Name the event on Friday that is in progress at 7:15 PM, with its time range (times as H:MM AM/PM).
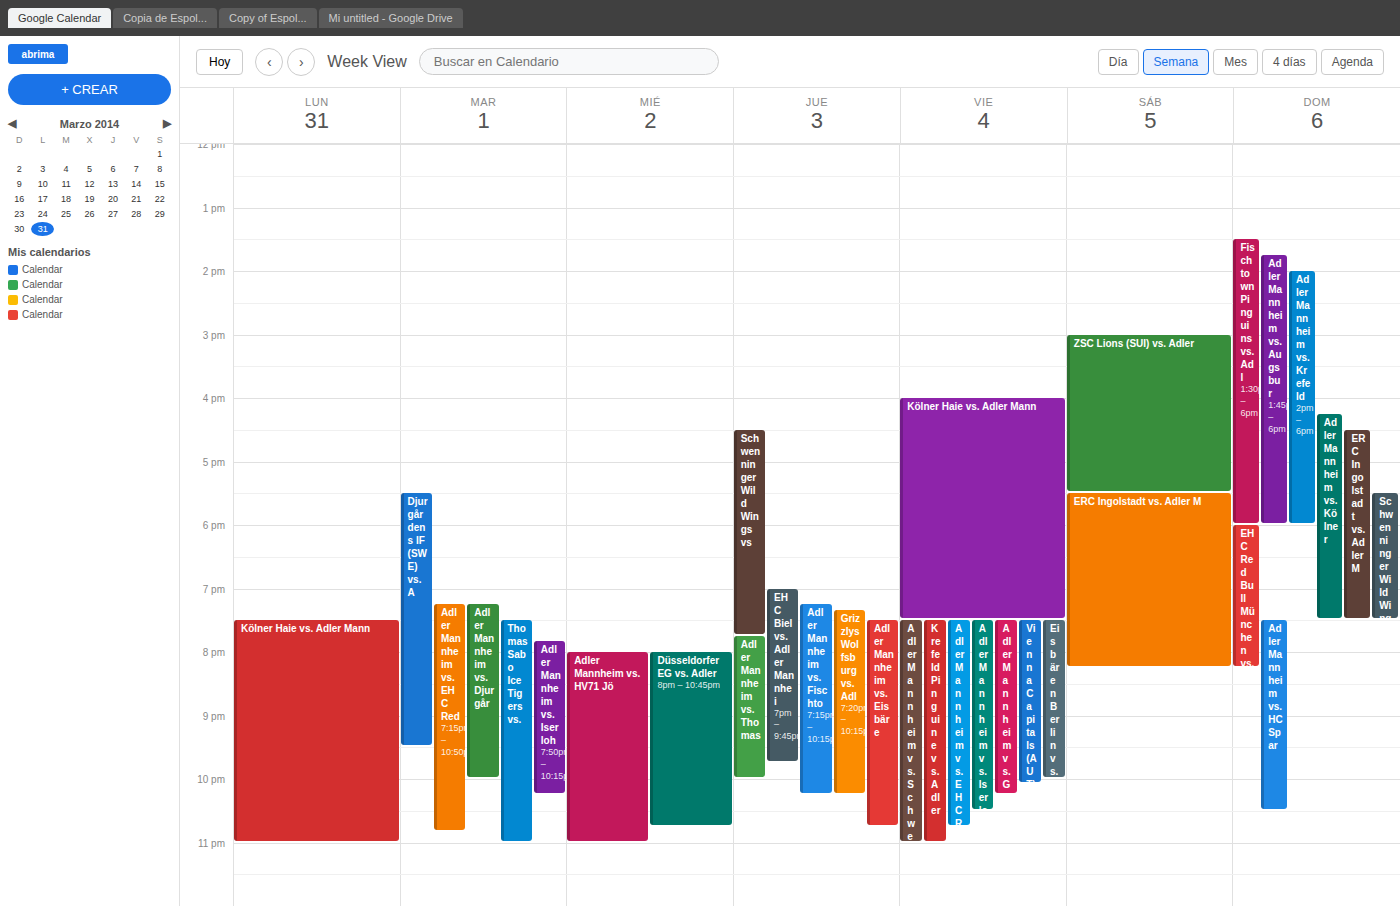
"Kölner Haie vs. Adler Mann", 4:00 PM to 7:30 PM